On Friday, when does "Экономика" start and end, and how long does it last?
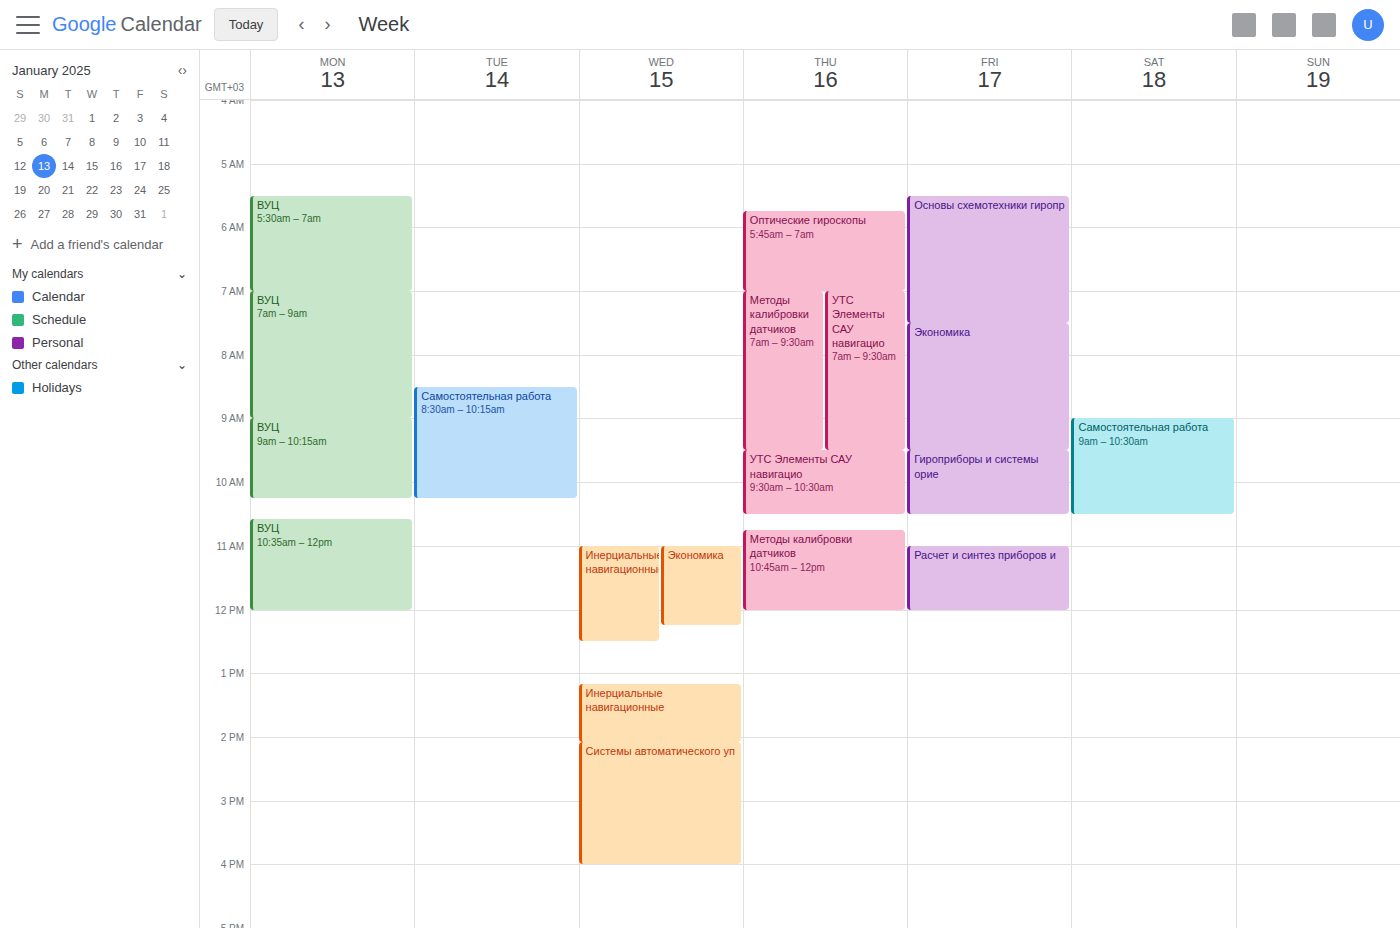
7:30 AM to 9:30 AM, 2 hours